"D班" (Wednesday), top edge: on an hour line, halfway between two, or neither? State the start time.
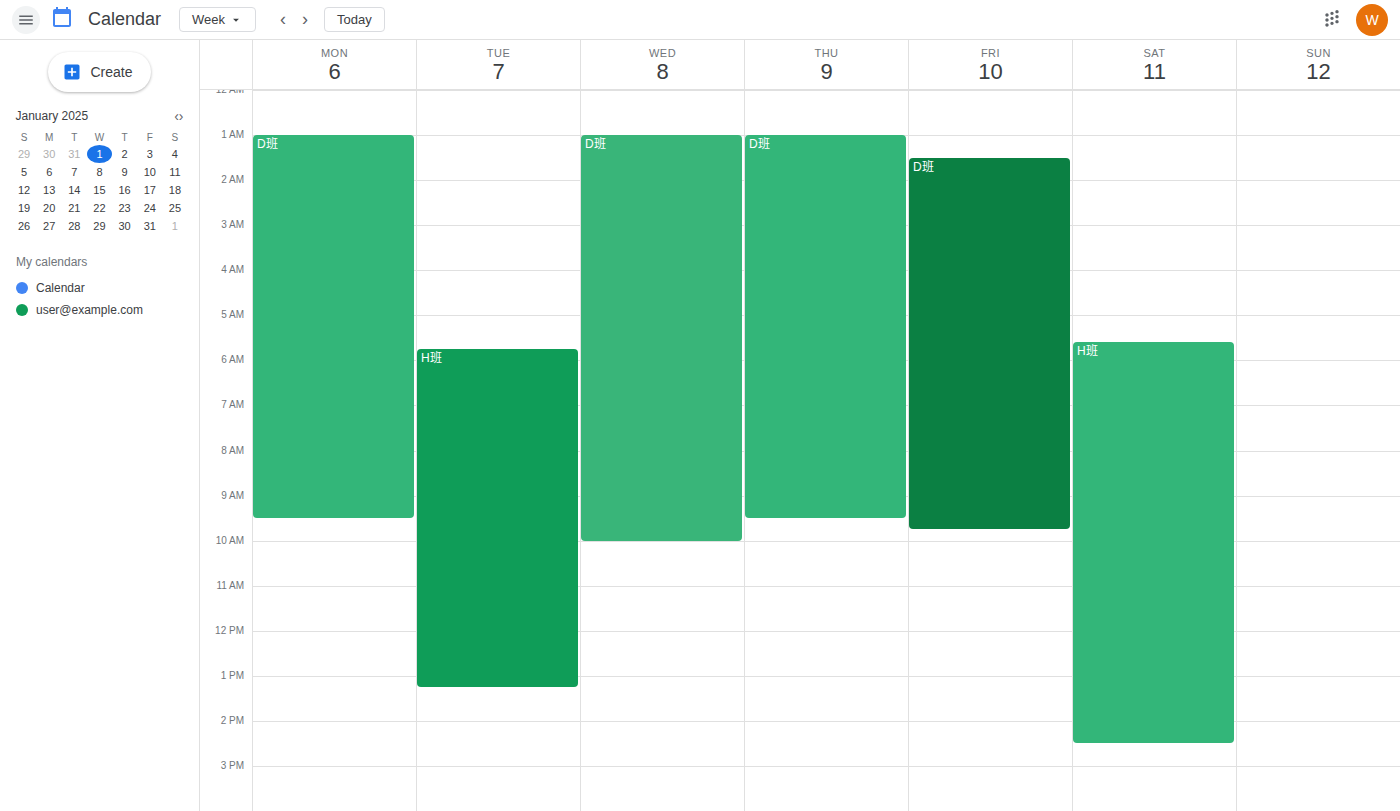
1:00 AM -- exactly on the 1 AM line.